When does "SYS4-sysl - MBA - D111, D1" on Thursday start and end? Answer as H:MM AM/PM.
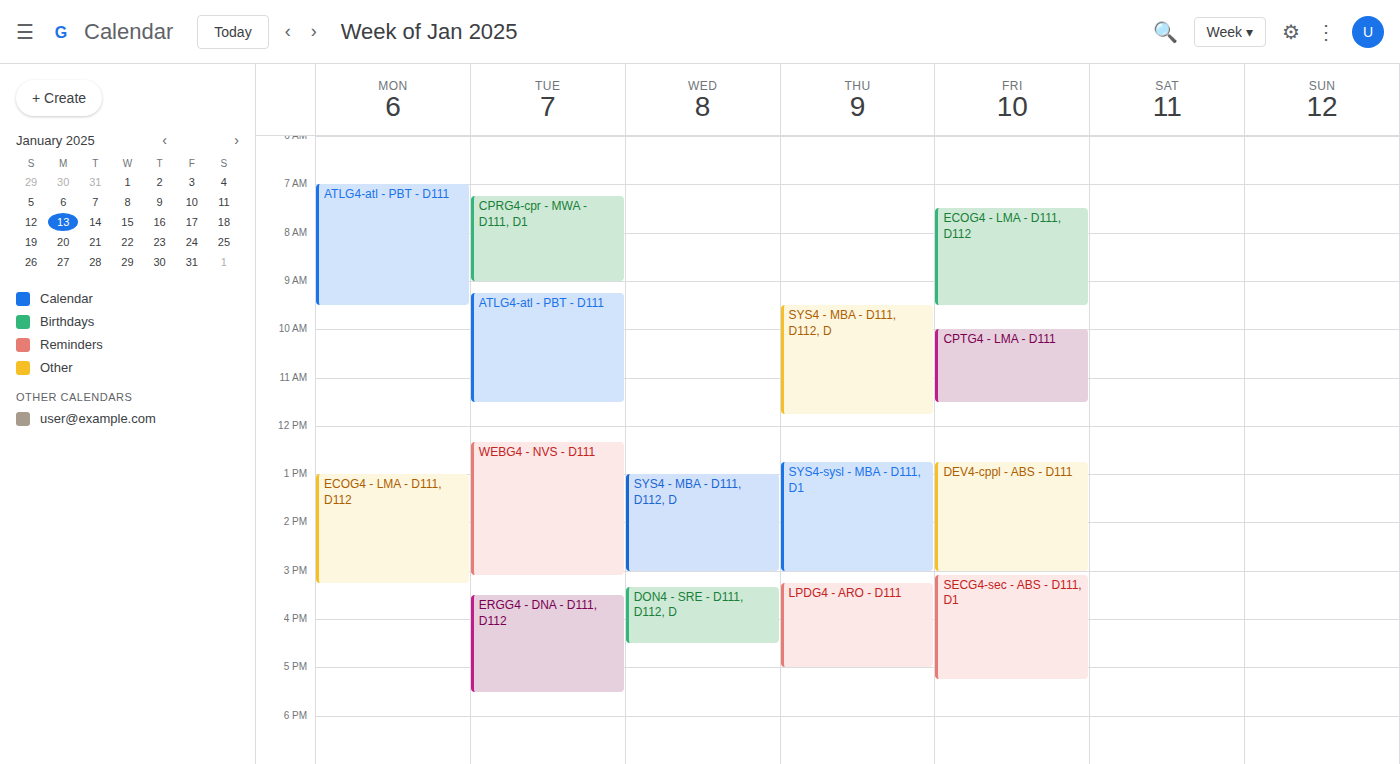
12:45 PM to 3:00 PM